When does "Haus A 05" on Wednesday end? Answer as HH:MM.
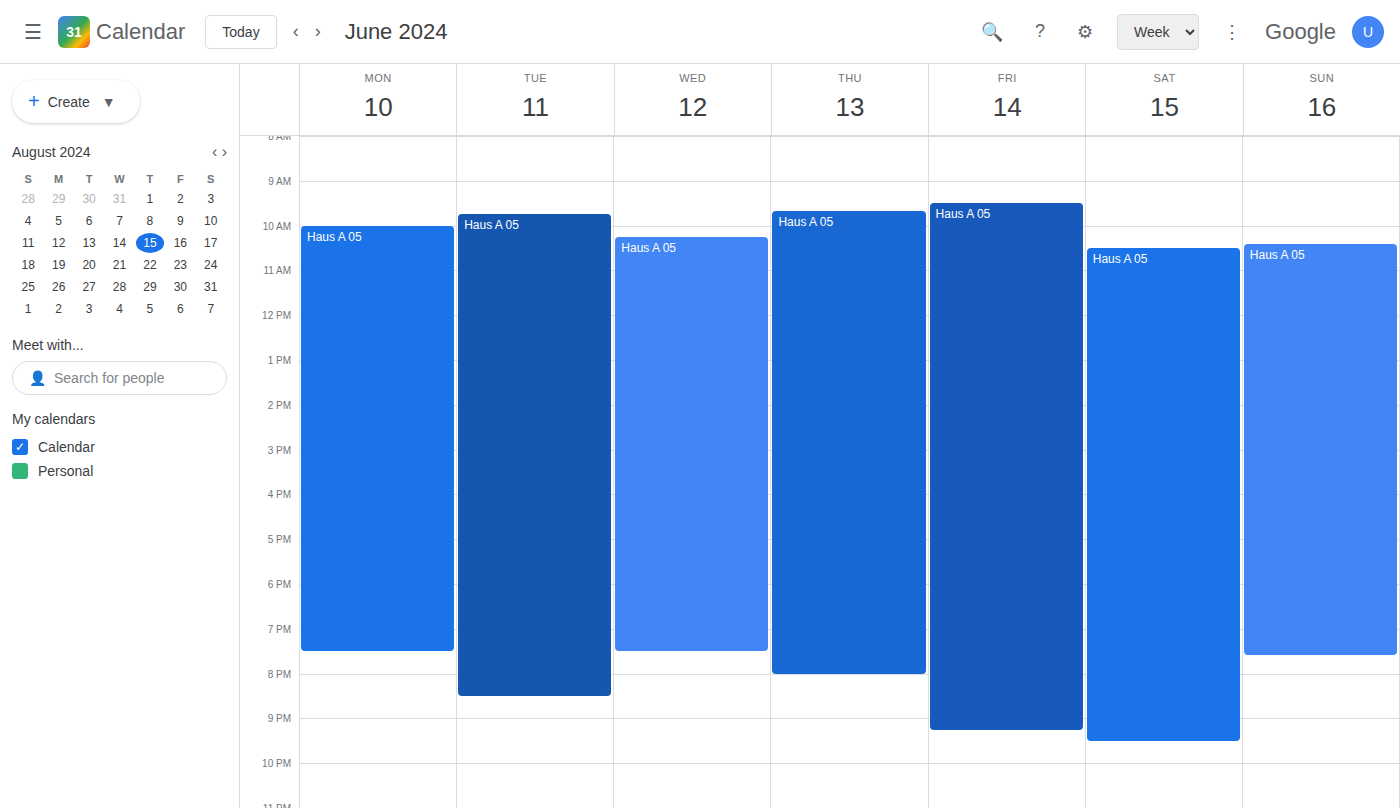
19:30